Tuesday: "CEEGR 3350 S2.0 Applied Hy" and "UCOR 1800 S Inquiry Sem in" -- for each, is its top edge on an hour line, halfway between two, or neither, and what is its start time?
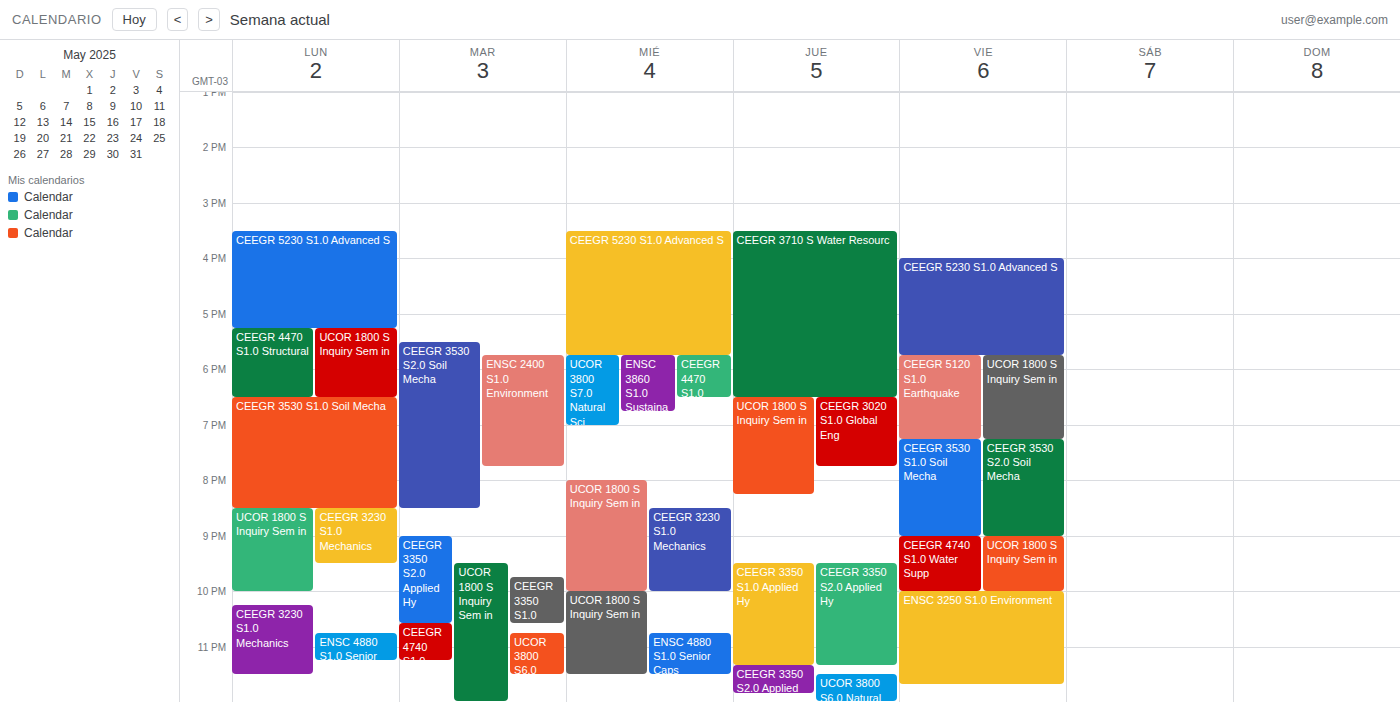
"CEEGR 3350 S2.0 Applied Hy": 9:00 PM, exactly on the 9 PM line. "UCOR 1800 S Inquiry Sem in": 9:30 PM, halfway between the 9 PM and 10 PM lines.